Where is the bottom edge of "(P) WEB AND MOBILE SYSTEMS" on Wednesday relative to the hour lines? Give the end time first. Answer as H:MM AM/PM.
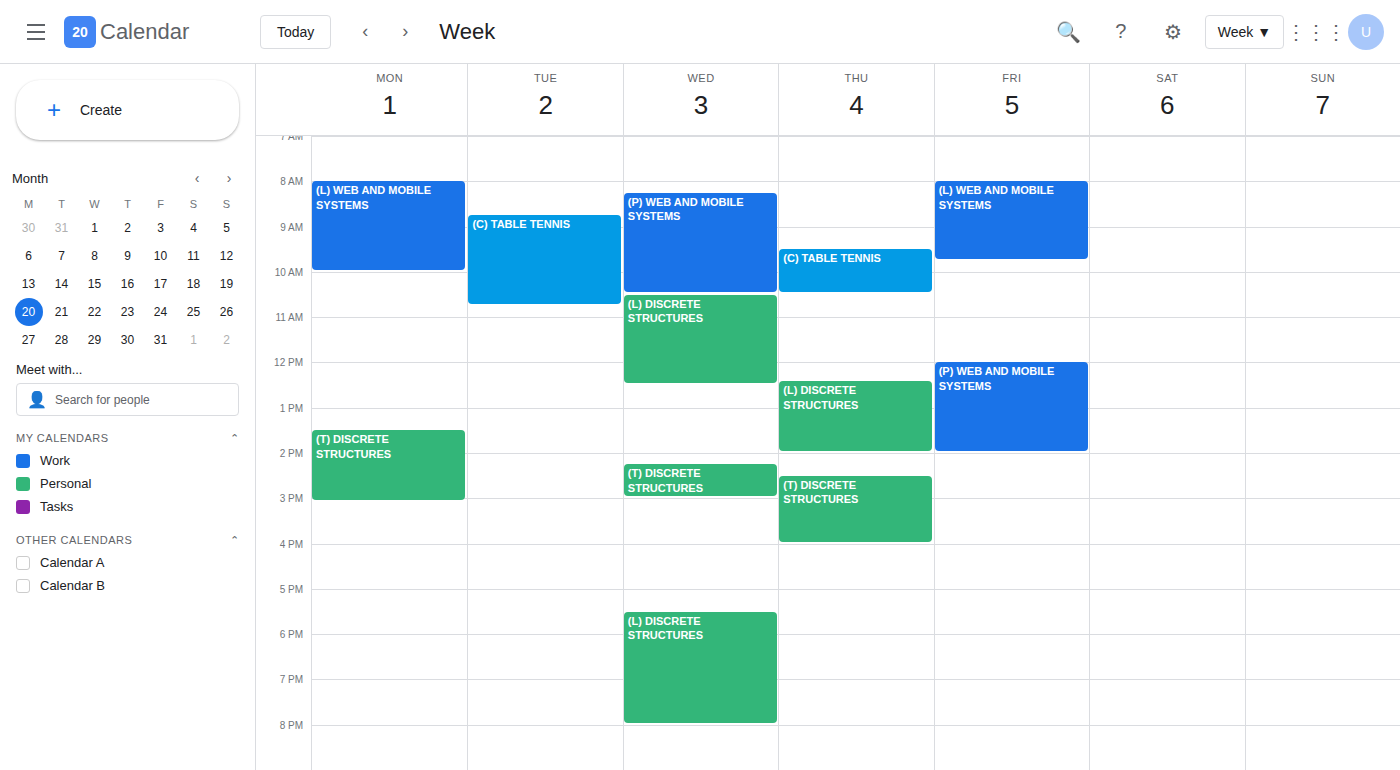
10:30 AM -- halfway between the 10 AM and 11 AM lines.